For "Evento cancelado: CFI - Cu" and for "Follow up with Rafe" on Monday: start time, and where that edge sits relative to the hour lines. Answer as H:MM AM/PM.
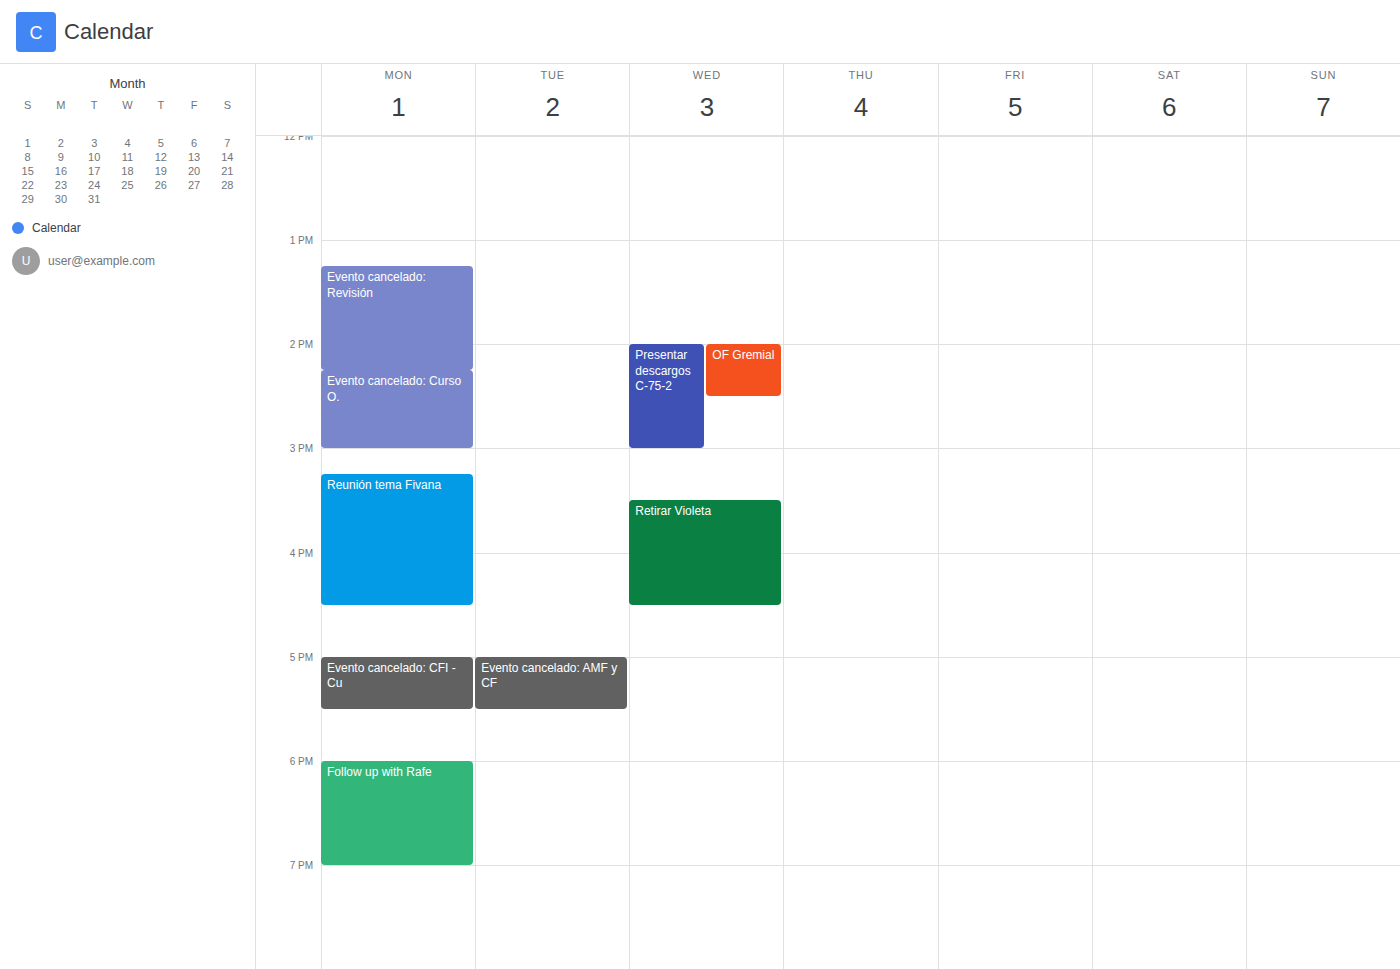
"Evento cancelado: CFI - Cu": 5:00 PM, exactly on the 5 PM line. "Follow up with Rafe": 6:00 PM, exactly on the 6 PM line.